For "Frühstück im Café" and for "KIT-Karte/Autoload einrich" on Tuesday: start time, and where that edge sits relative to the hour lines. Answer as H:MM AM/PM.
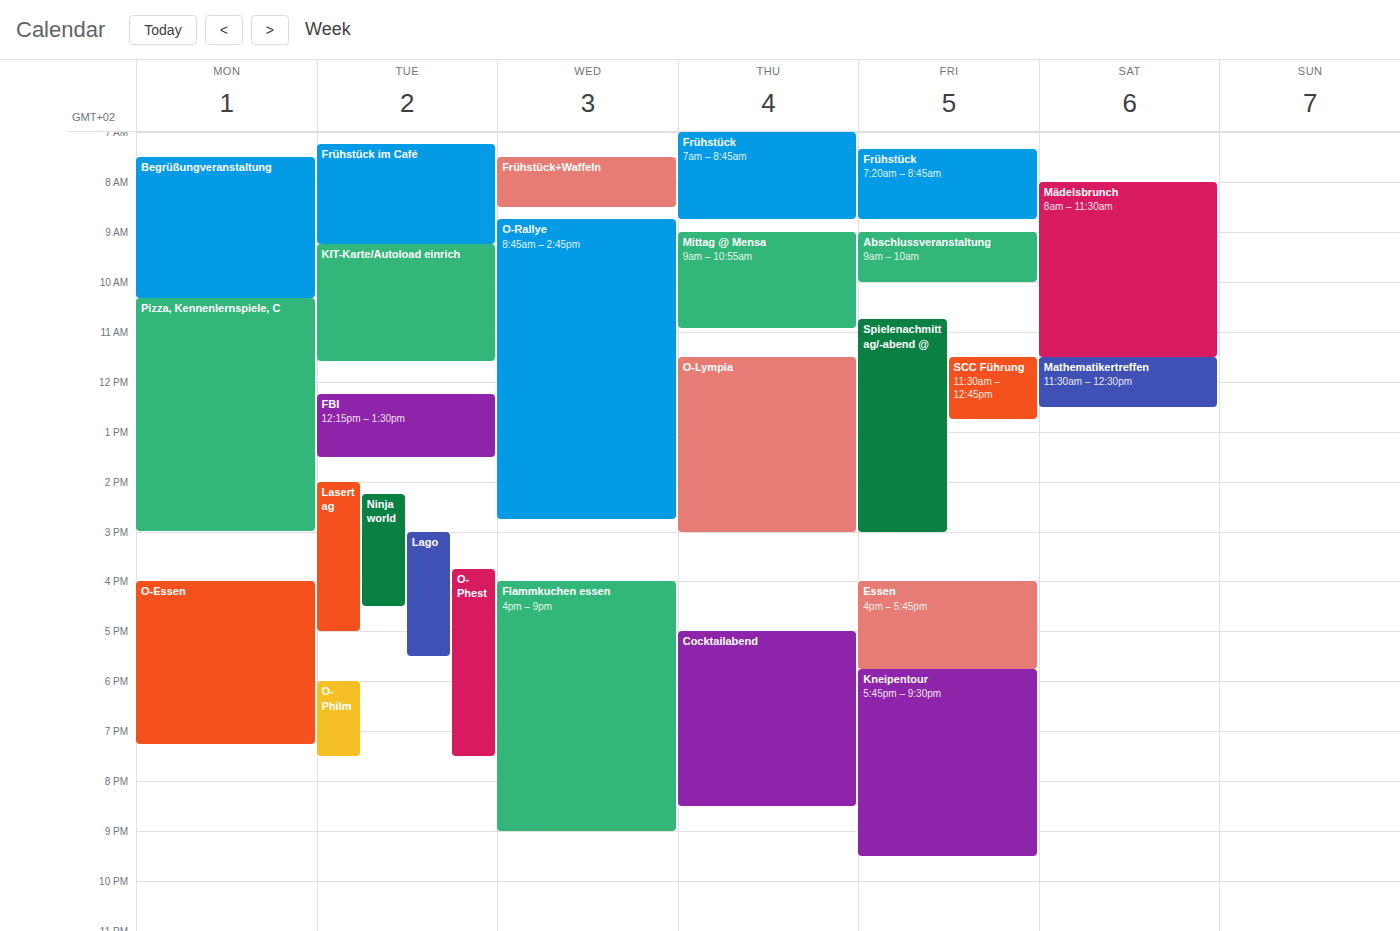
"Frühstück im Café": 7:15 AM, neither: a quarter of the way from the 7 AM line to the 8 AM line. "KIT-Karte/Autoload einrich": 9:15 AM, neither: a quarter of the way from the 9 AM line to the 10 AM line.